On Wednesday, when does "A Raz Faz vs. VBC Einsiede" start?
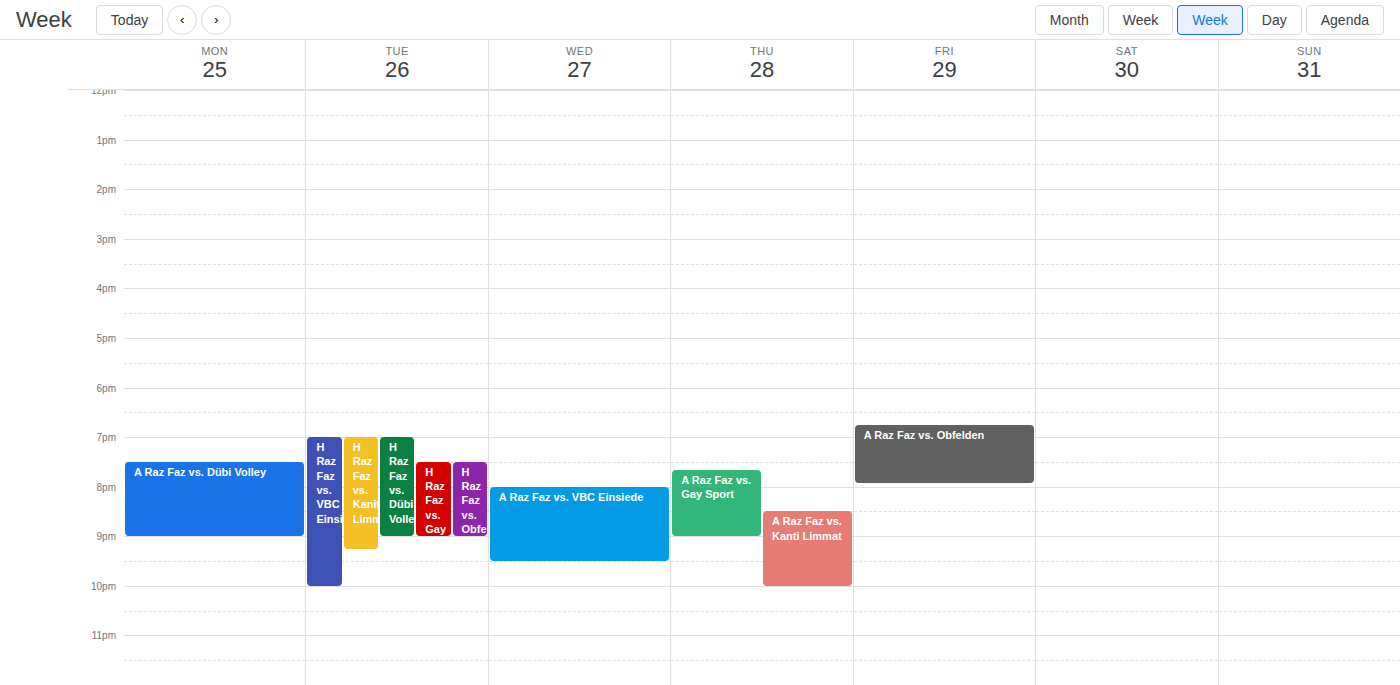
8:00 PM